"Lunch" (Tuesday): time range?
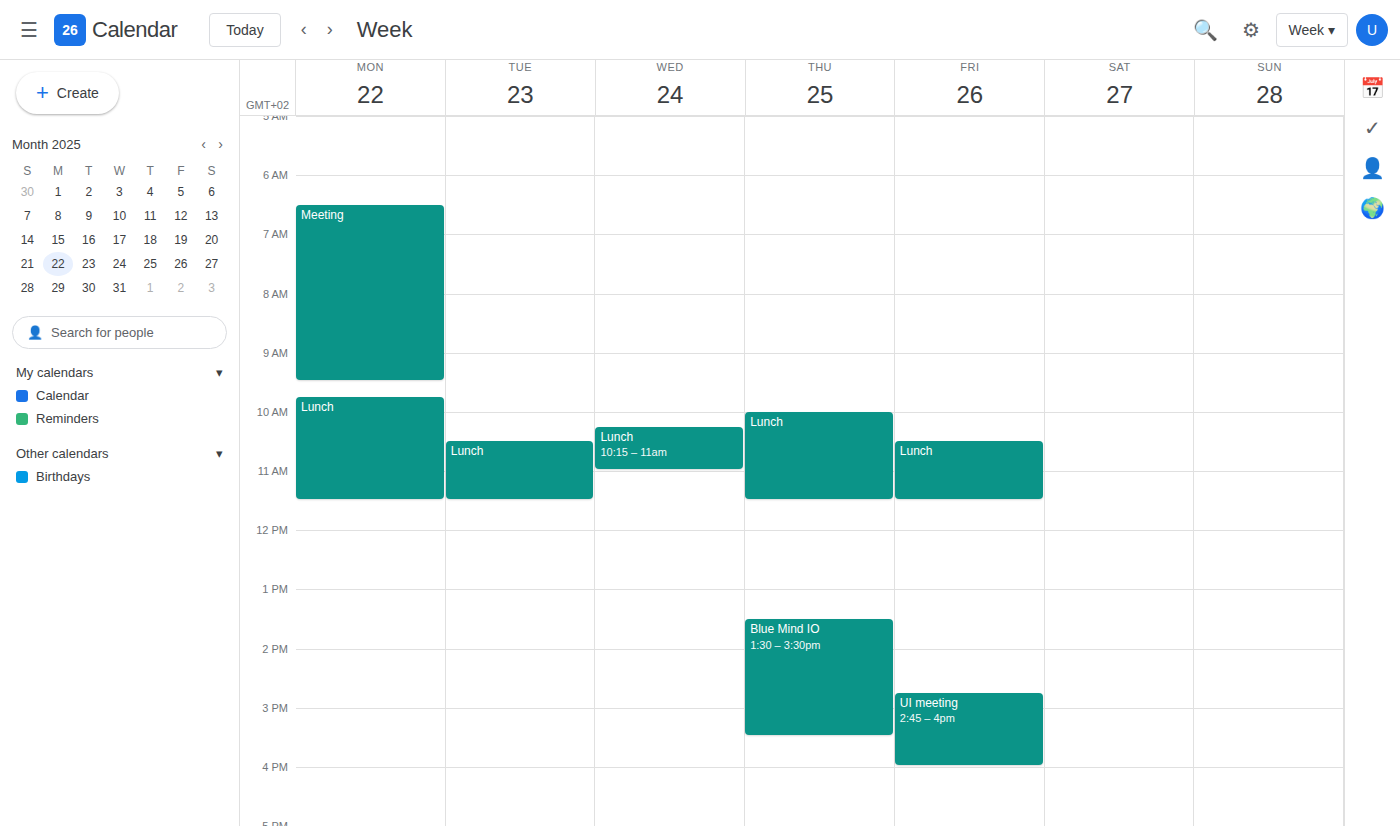
10:30 AM to 11:30 AM